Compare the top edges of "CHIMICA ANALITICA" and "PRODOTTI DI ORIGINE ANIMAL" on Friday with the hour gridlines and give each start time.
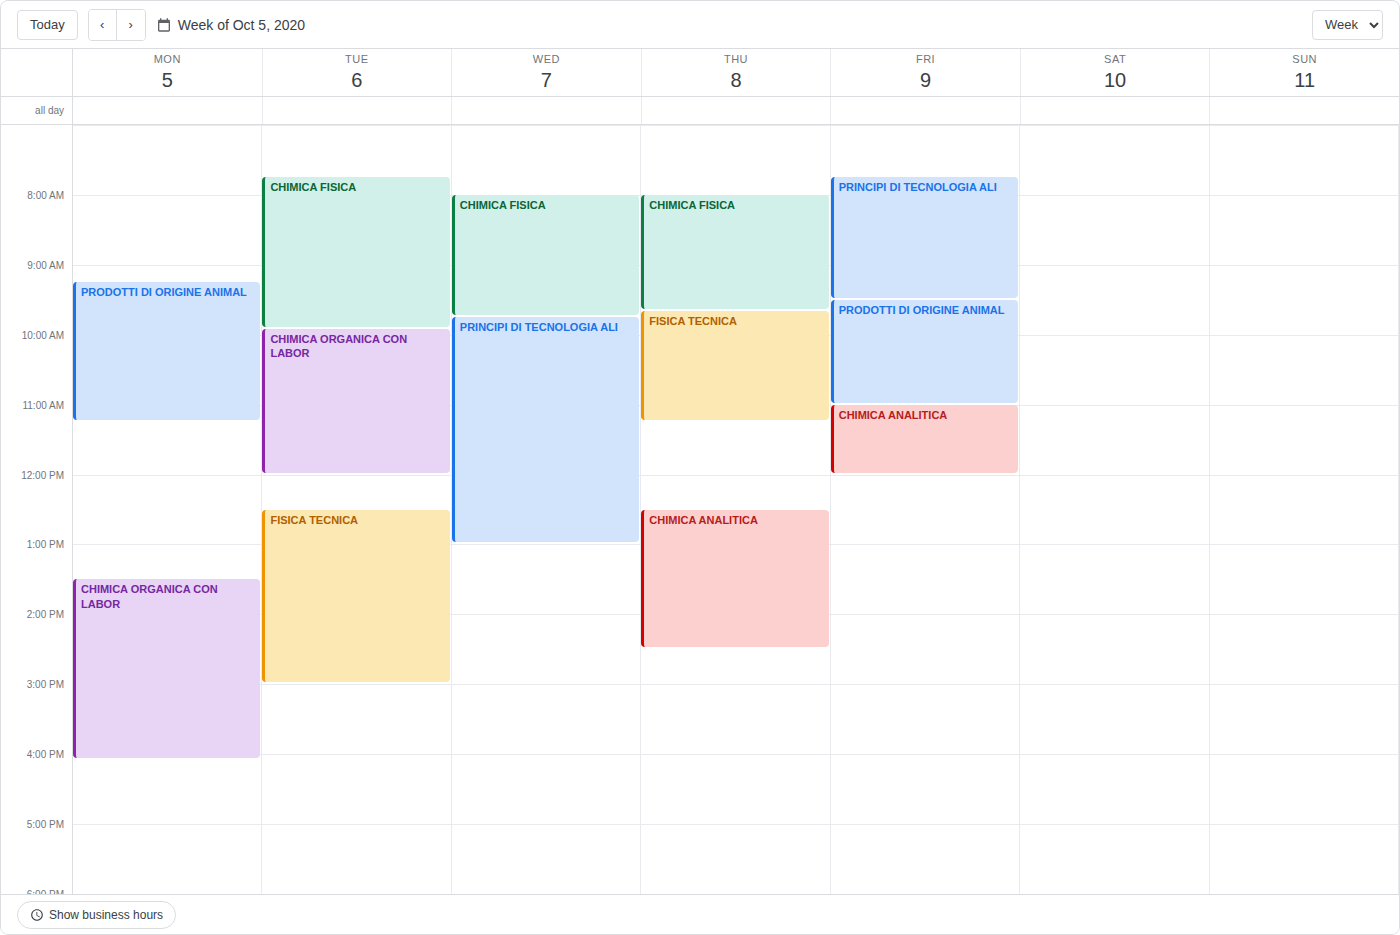
"CHIMICA ANALITICA": 11:00, exactly on the 11:00 line. "PRODOTTI DI ORIGINE ANIMAL": 09:30, halfway between the 09:00 and 10:00 lines.